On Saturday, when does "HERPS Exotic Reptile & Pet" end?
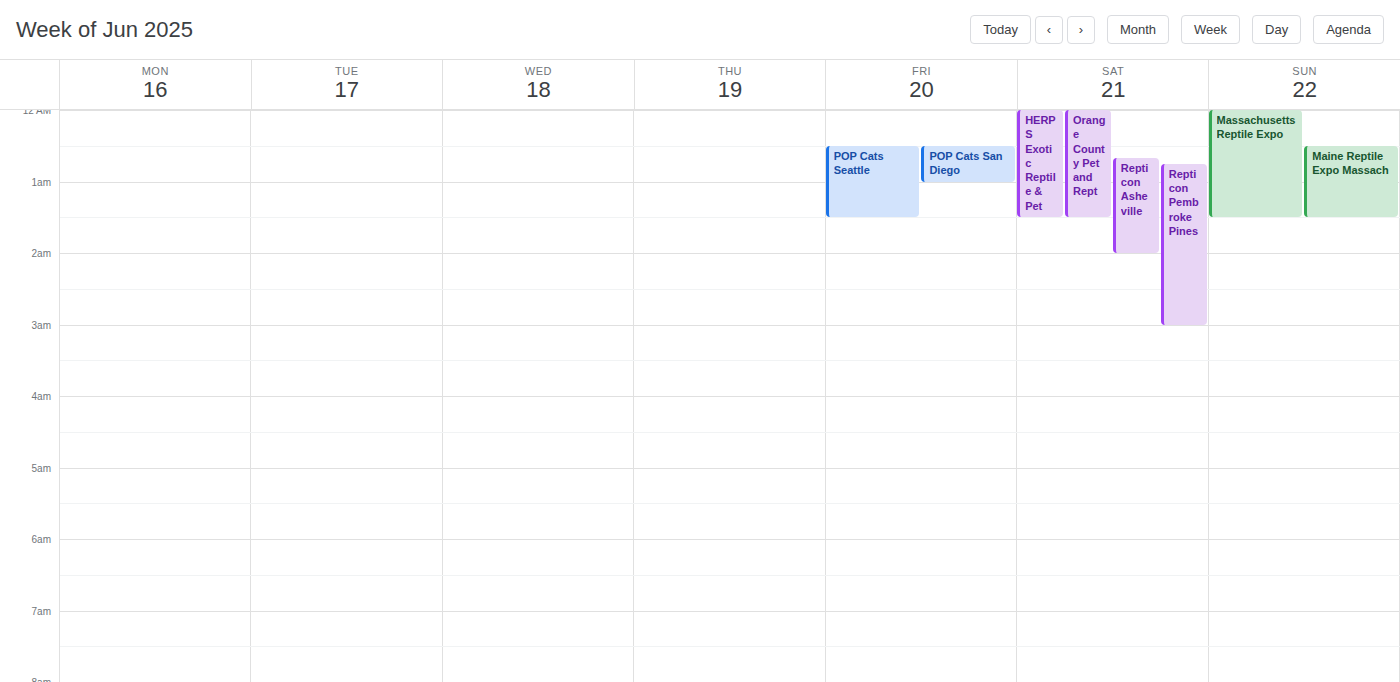
1:30 AM